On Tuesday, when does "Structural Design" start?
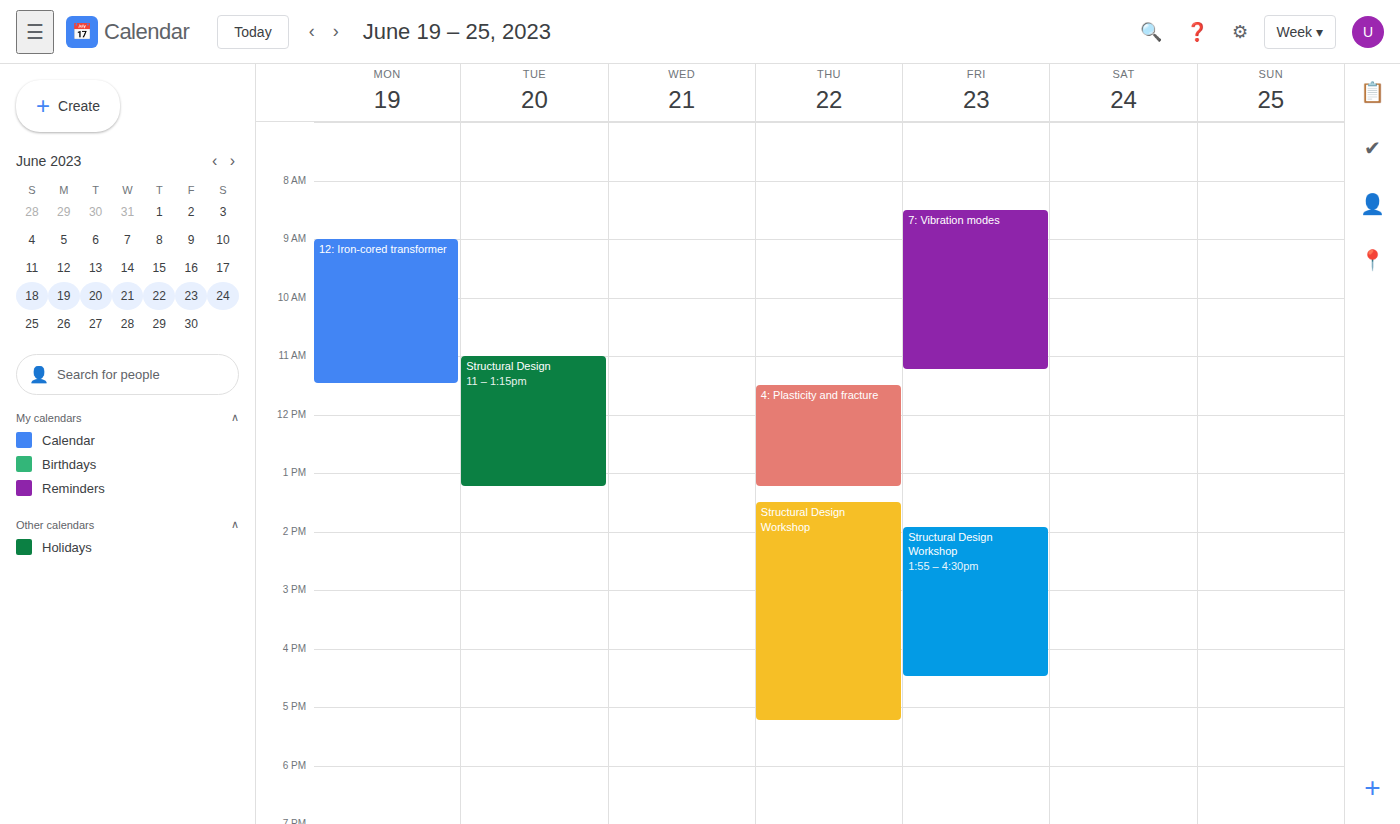
11:00 AM